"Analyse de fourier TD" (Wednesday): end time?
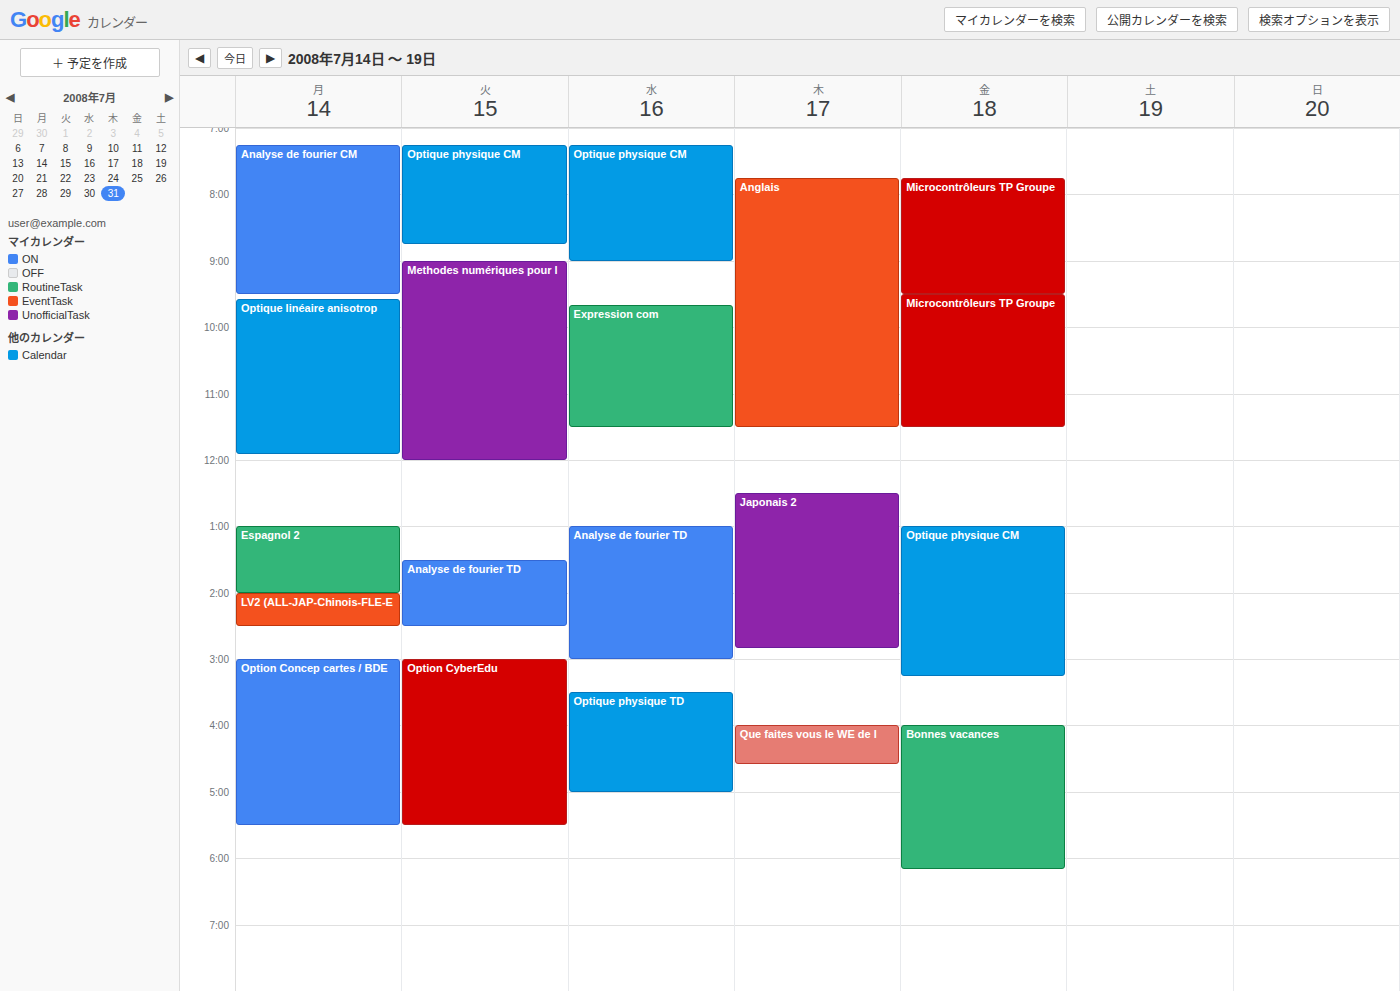
3:00 PM